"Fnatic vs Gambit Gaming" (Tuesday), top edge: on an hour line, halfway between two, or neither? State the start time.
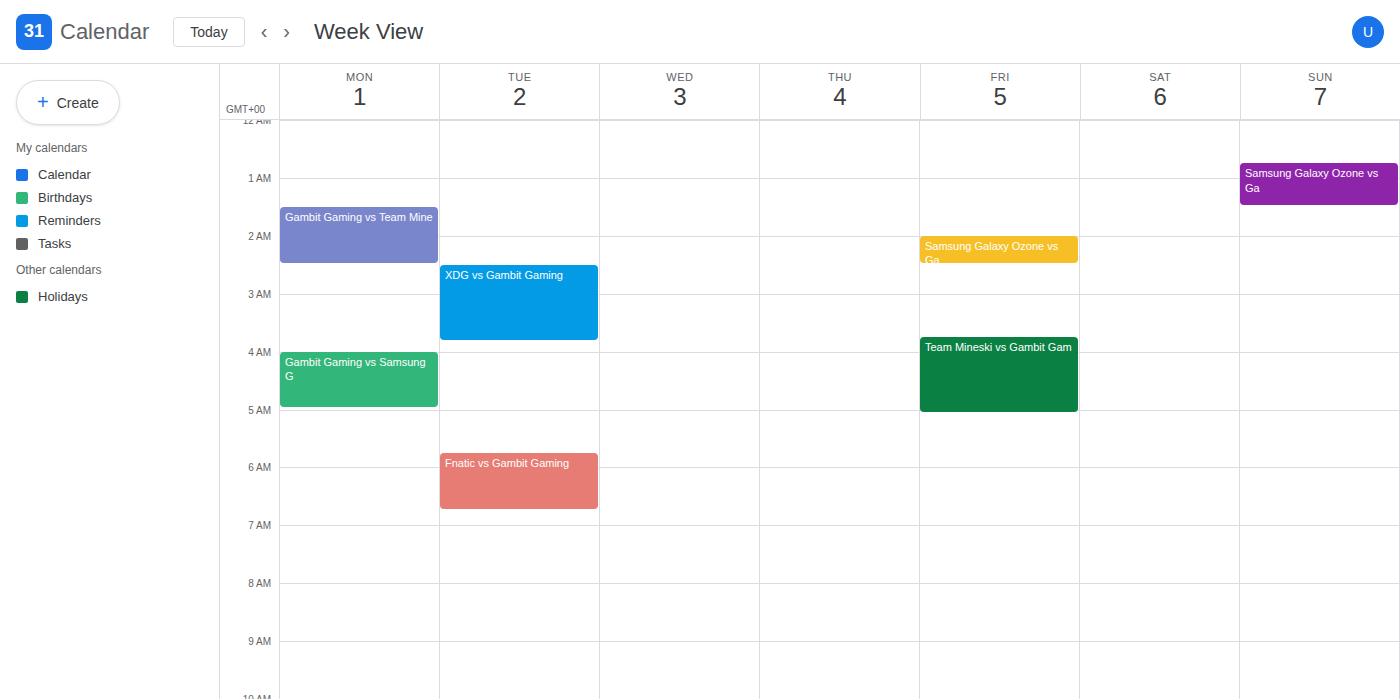
5:45 AM -- neither: three quarters of the way from the 5 AM line to the 6 AM line.